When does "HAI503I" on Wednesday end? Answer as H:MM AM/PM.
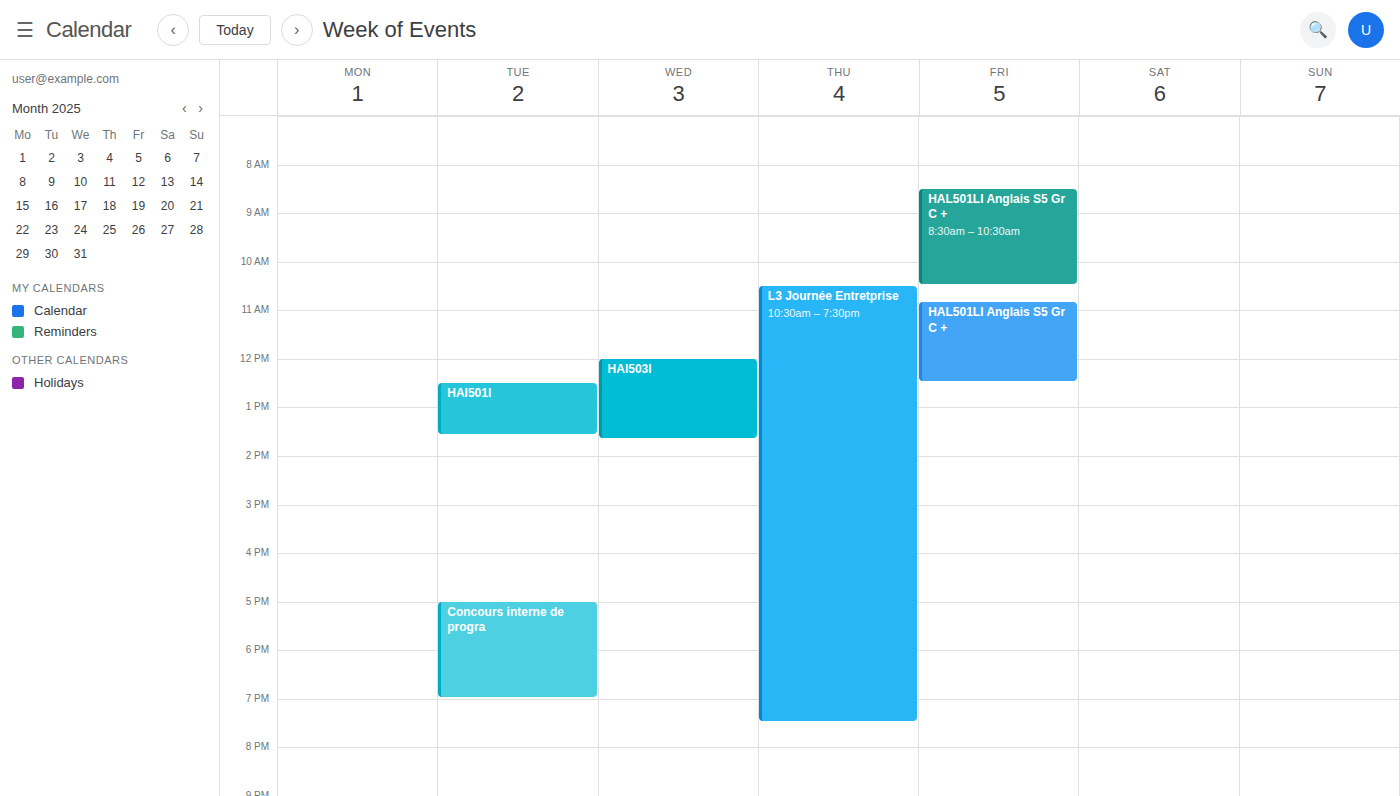
1:40 PM